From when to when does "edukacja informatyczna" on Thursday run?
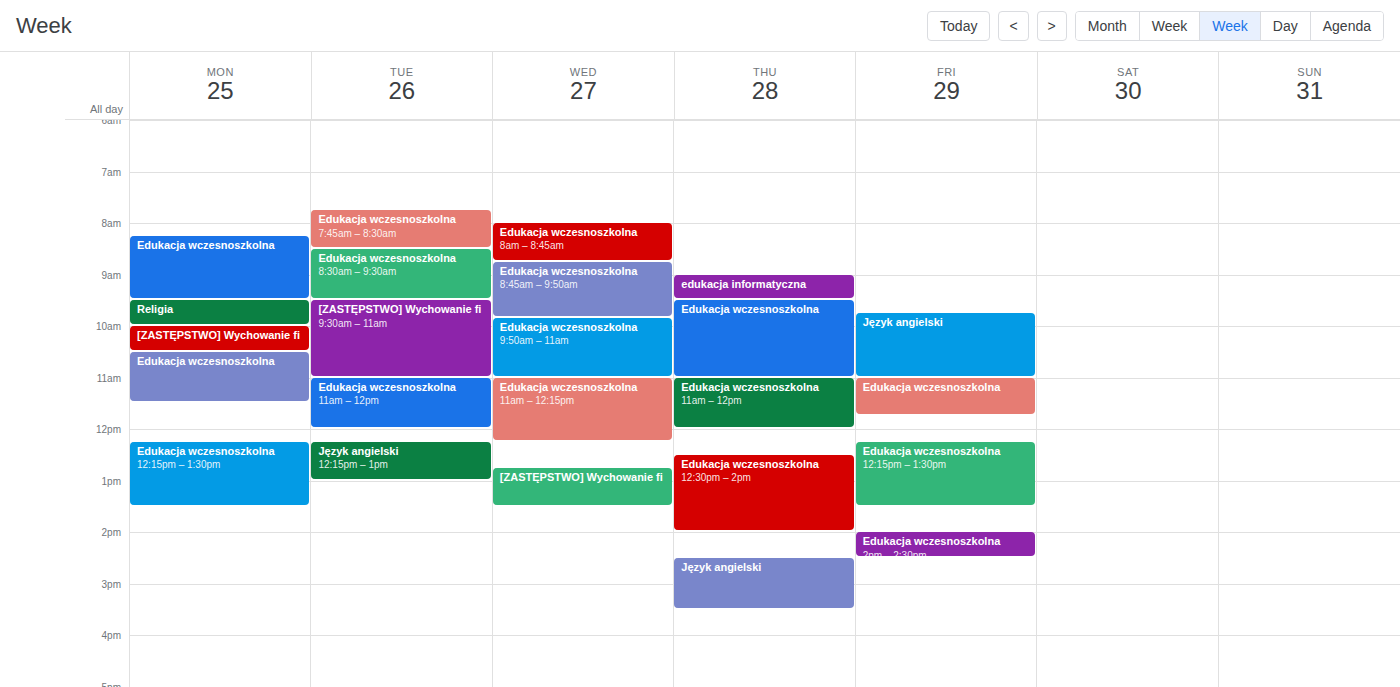
9:00 AM to 9:30 AM